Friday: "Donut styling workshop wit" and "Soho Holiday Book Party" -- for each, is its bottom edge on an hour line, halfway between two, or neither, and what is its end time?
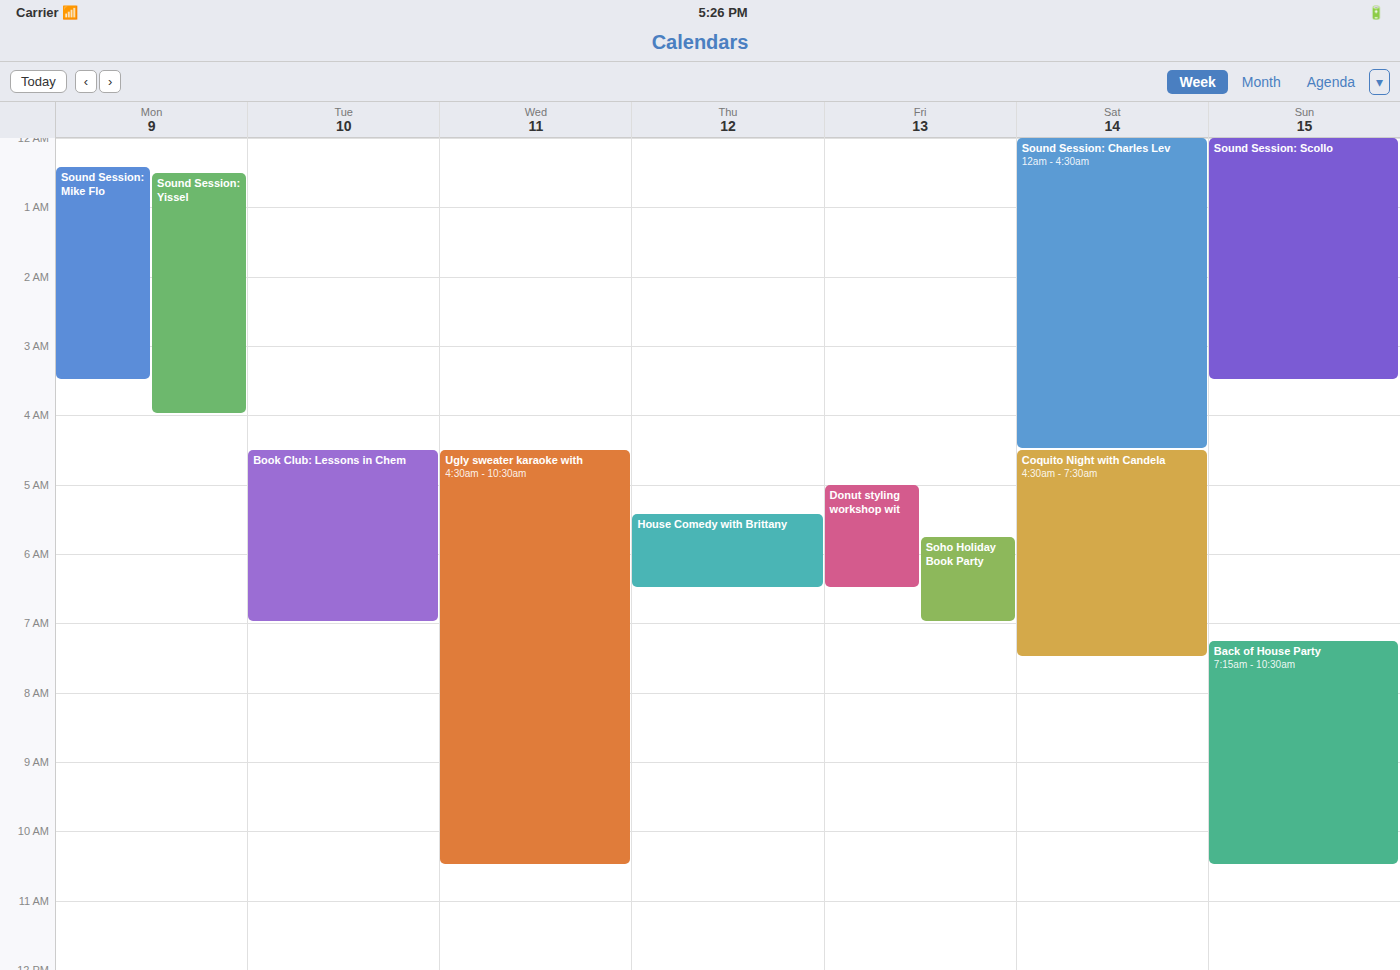
"Donut styling workshop wit": 6:30 AM, halfway between the 6 AM and 7 AM lines. "Soho Holiday Book Party": 7:00 AM, exactly on the 7 AM line.